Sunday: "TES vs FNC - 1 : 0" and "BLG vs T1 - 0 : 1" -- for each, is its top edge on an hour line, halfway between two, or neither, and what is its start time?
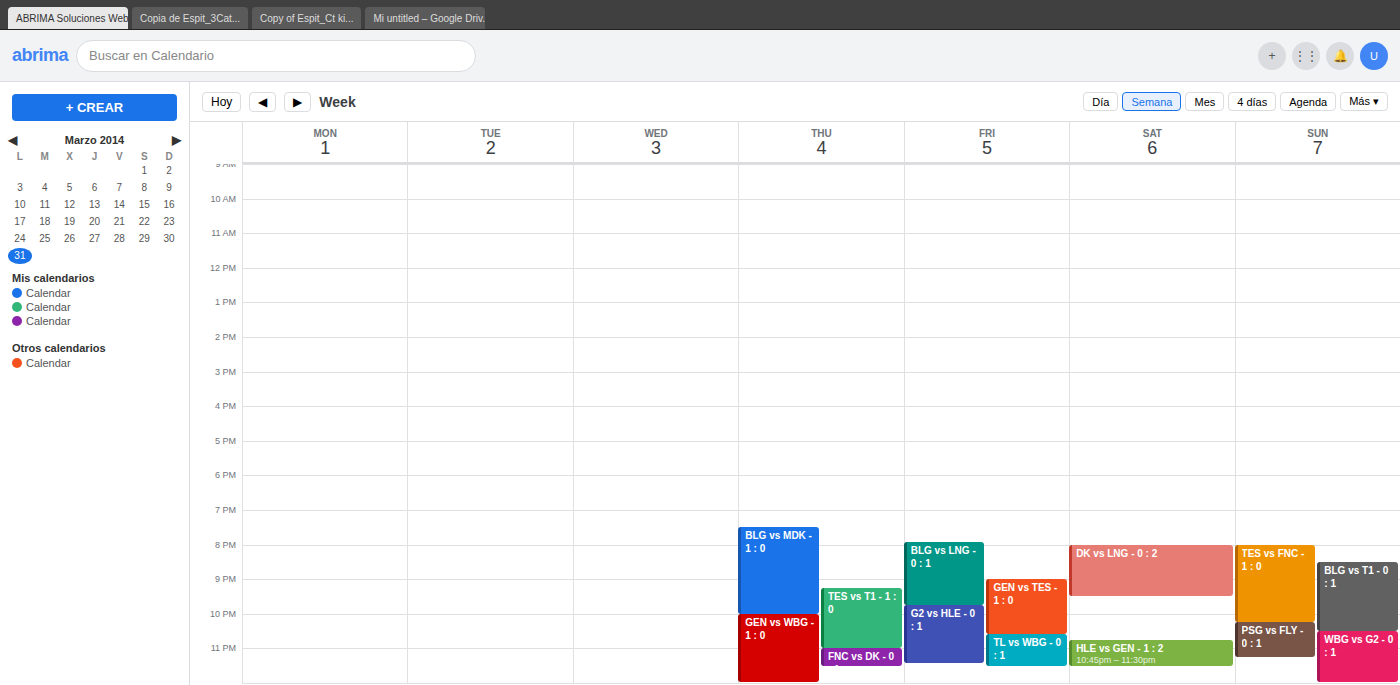
"TES vs FNC - 1 : 0": 20:00, exactly on the 20:00 line. "BLG vs T1 - 0 : 1": 20:30, halfway between the 20:00 and 21:00 lines.